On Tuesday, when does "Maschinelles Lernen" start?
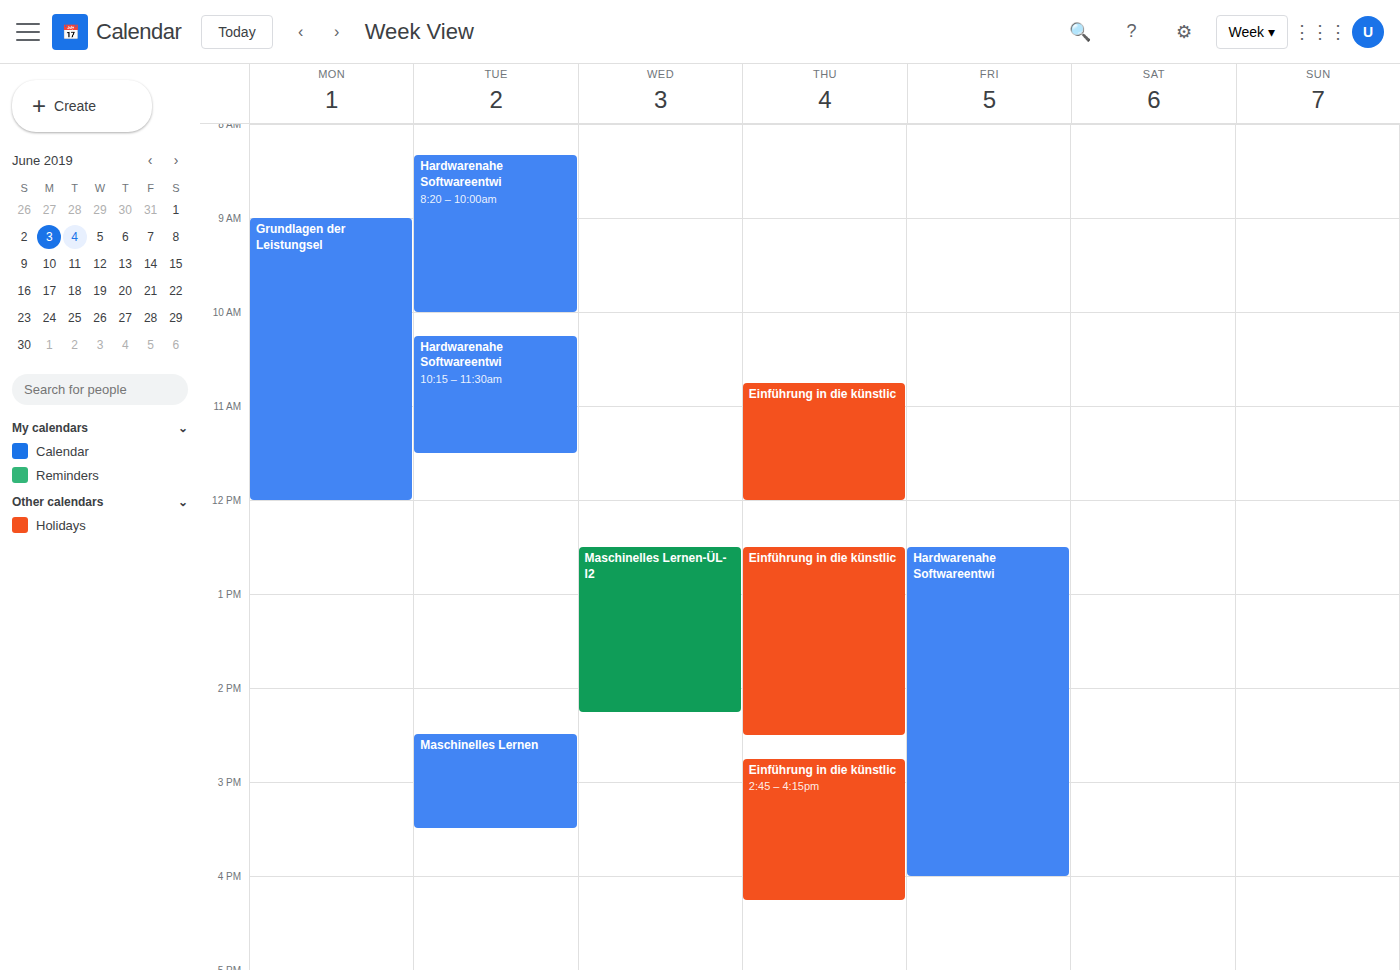
2:30 PM